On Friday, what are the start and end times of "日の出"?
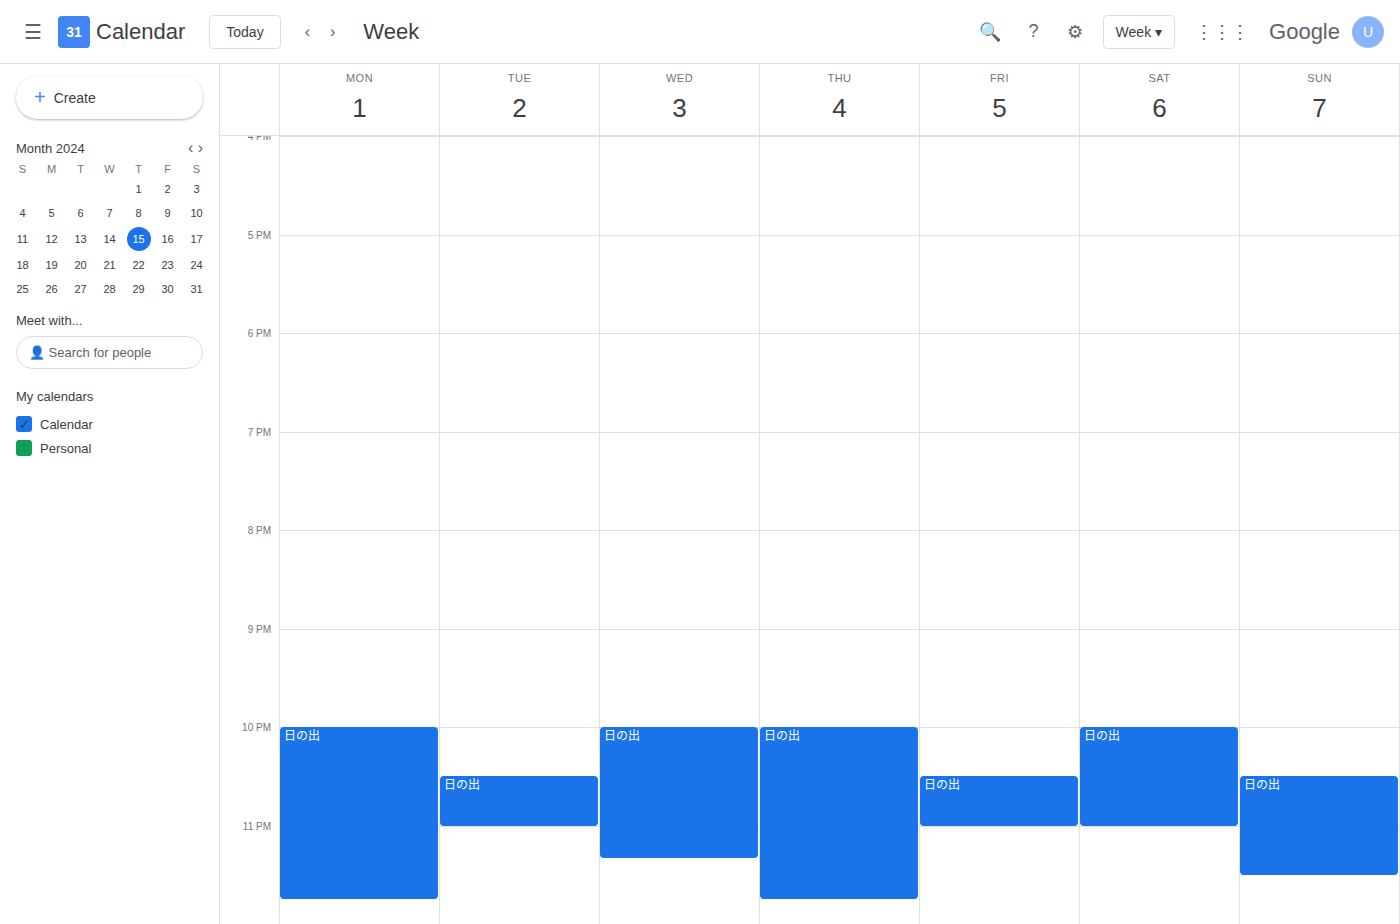
10:30 PM to 11:00 PM